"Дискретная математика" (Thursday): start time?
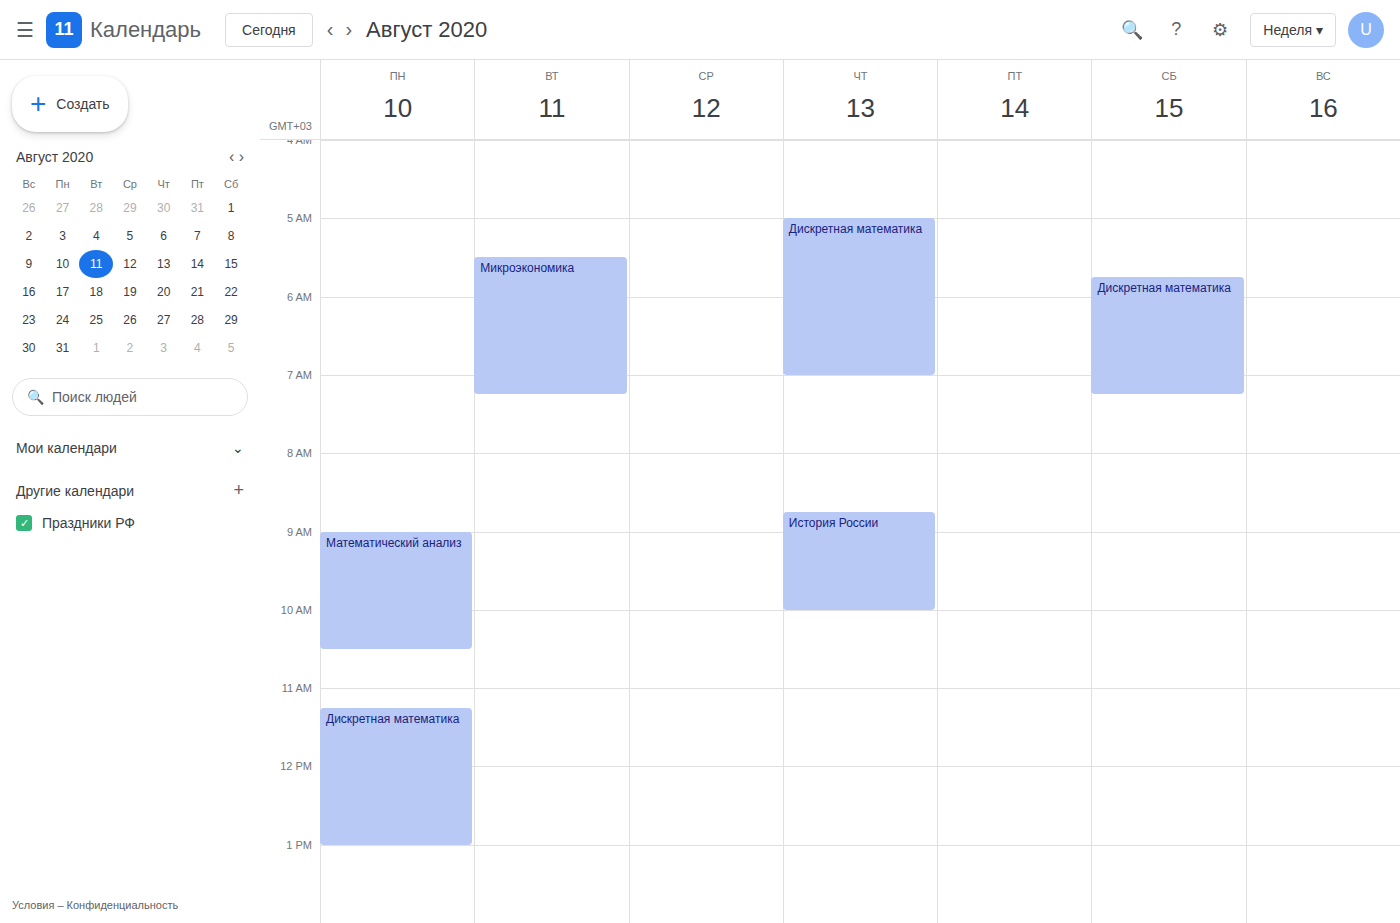
5:00 AM